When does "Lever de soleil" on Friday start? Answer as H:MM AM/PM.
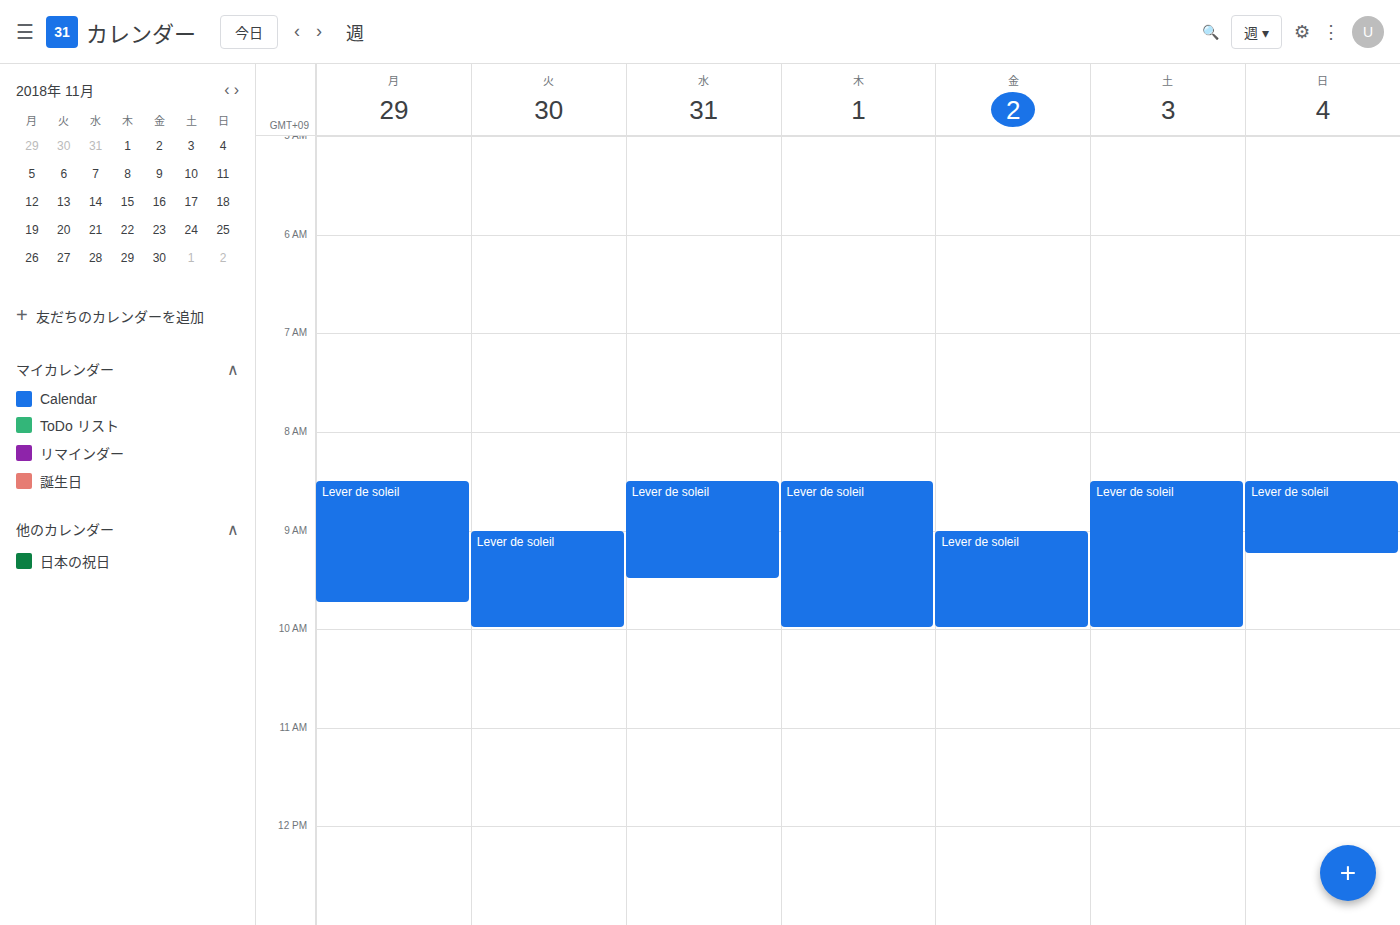
9:00 AM